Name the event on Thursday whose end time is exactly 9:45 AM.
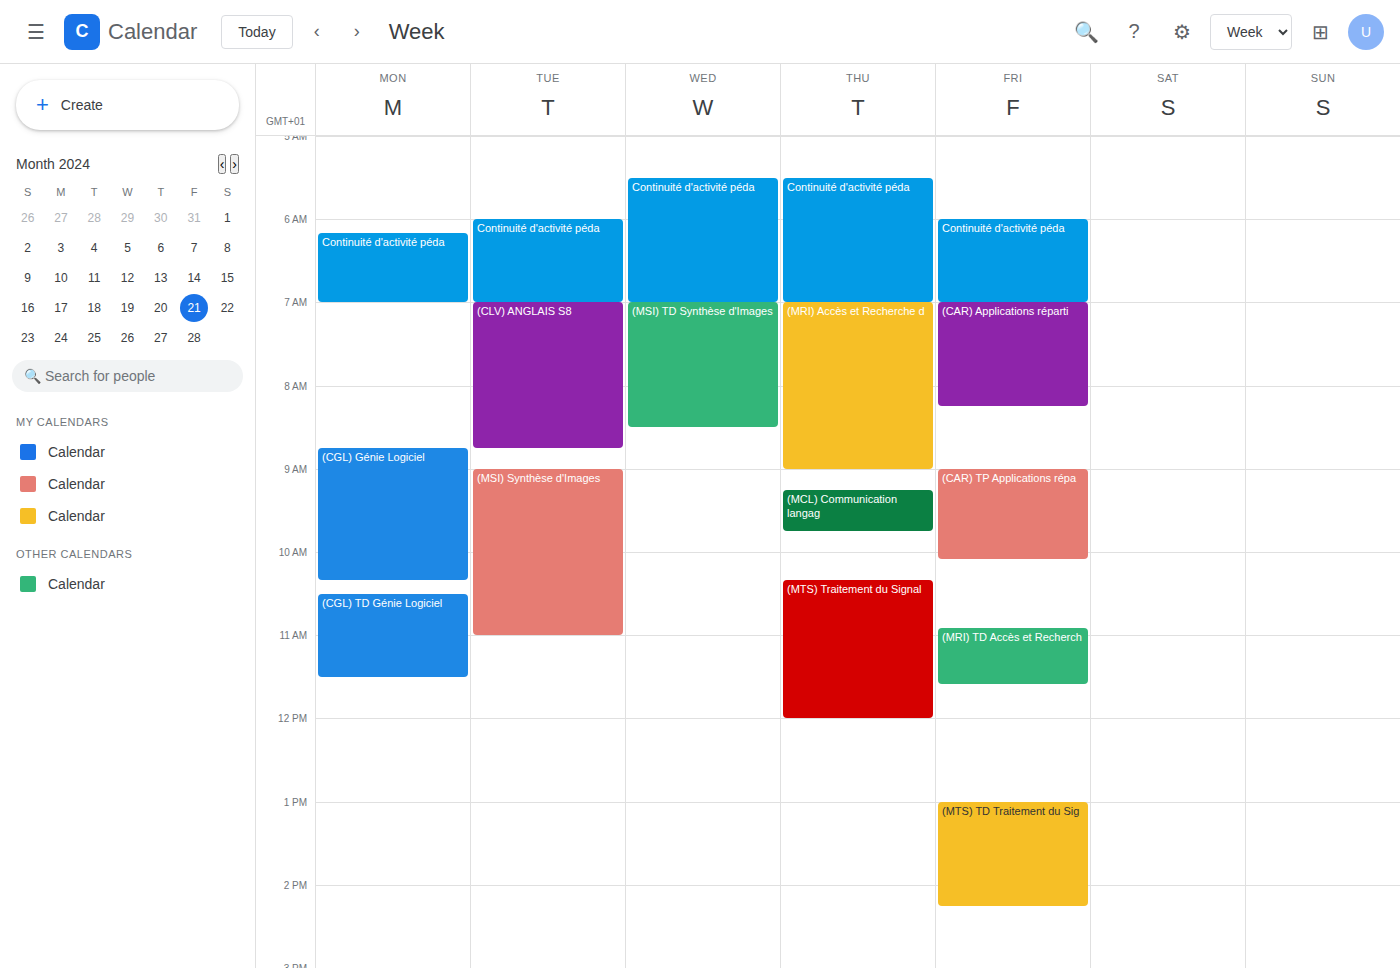
"(MCL) Communication langag"